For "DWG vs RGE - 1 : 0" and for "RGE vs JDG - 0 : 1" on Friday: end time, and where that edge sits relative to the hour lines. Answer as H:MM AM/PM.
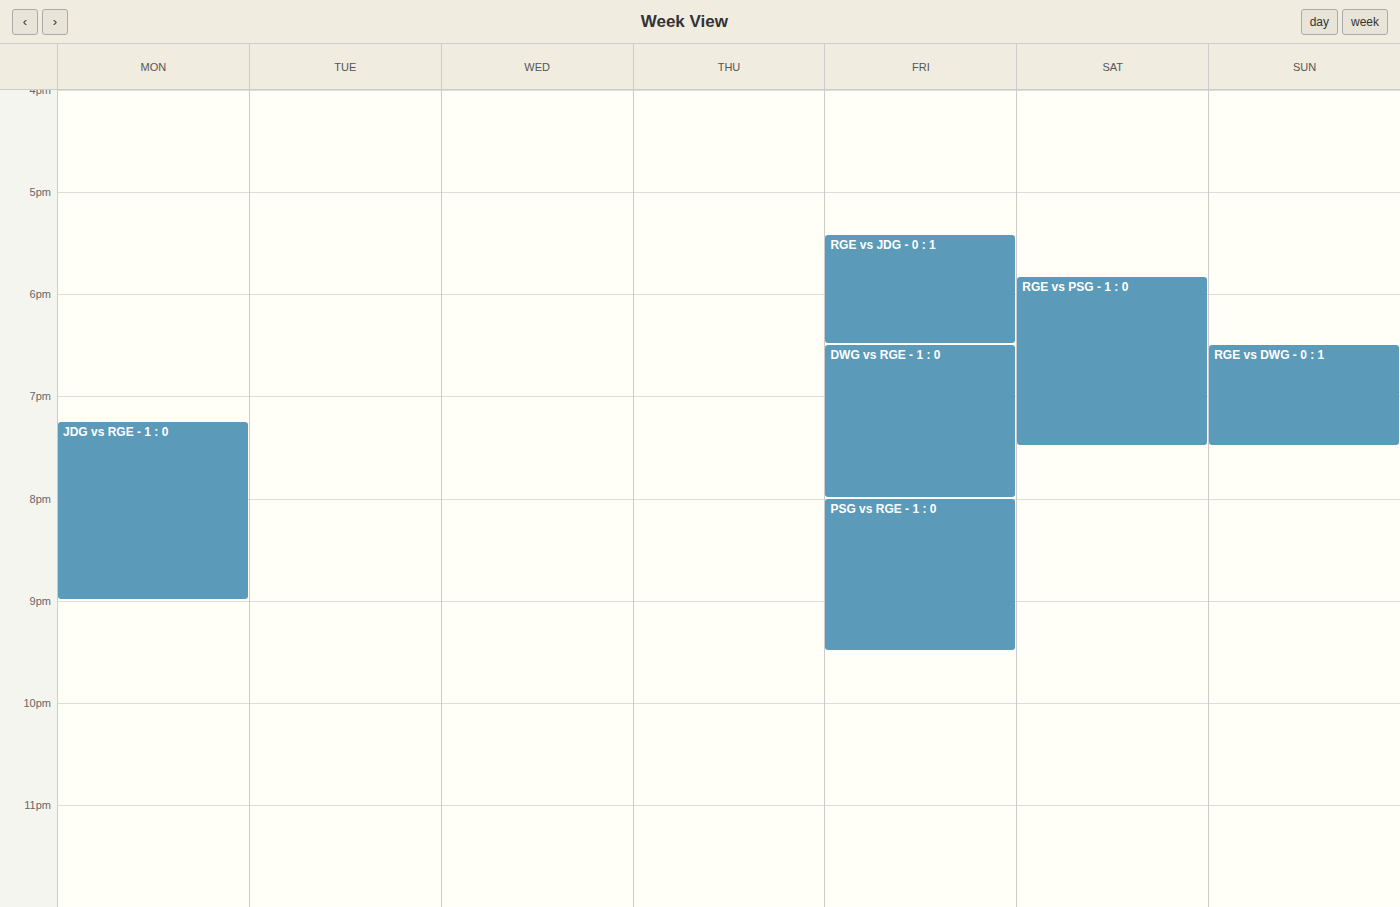
"DWG vs RGE - 1 : 0": 8:00 PM, exactly on the 8 PM line. "RGE vs JDG - 0 : 1": 6:30 PM, halfway between the 6 PM and 7 PM lines.